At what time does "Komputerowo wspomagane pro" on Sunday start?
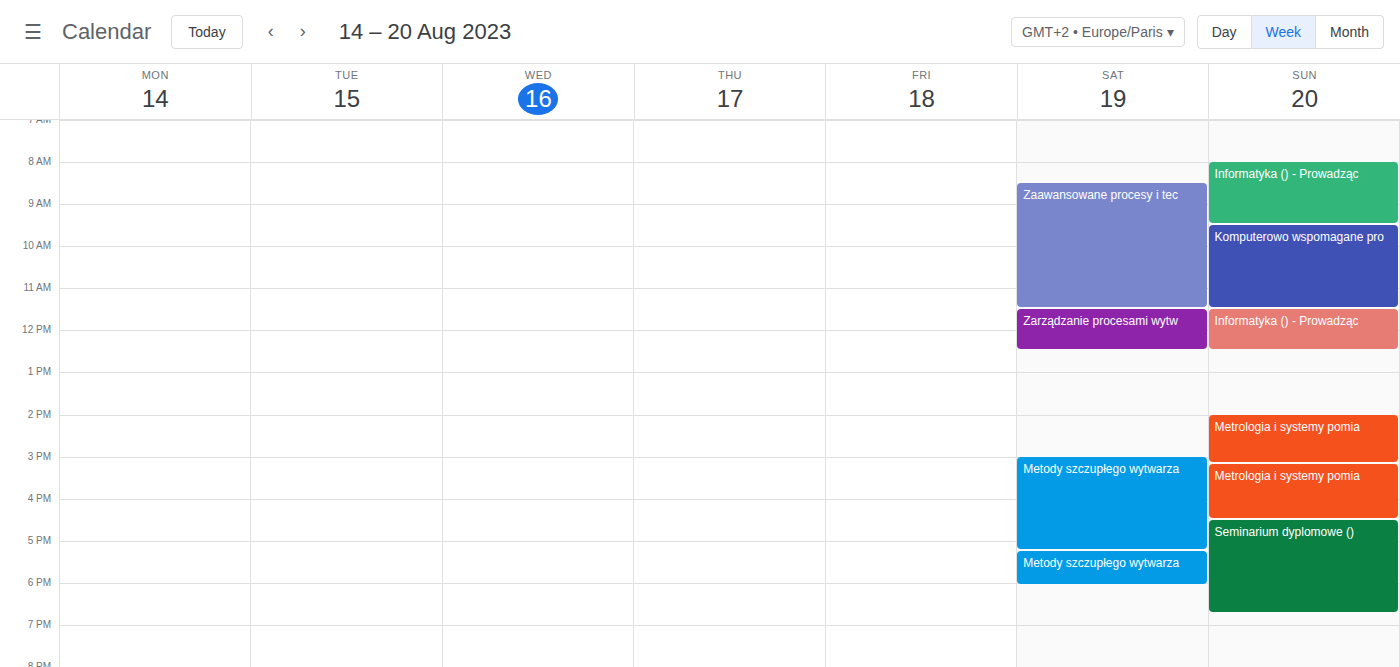
9:30 AM